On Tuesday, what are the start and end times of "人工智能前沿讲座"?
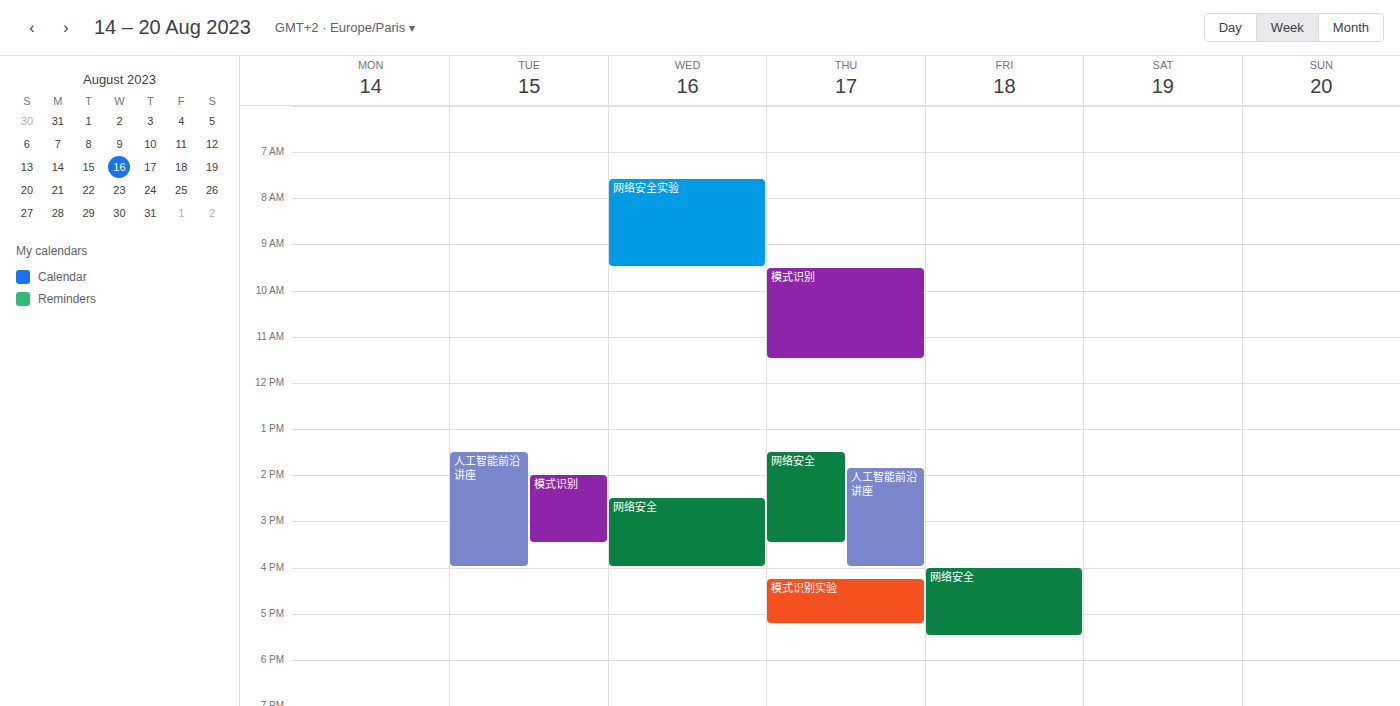
1:30 PM to 4:00 PM